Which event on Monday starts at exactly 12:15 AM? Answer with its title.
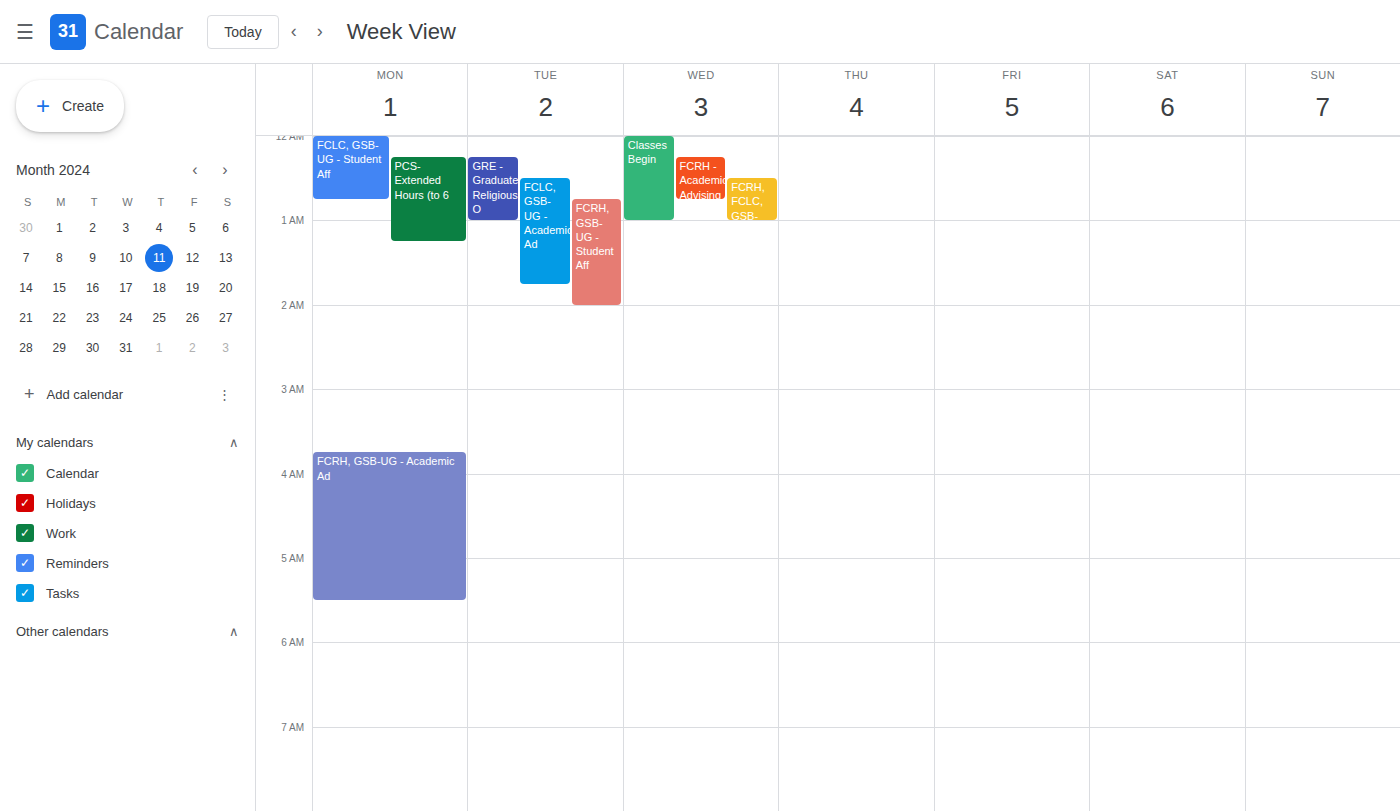
"PCS- Extended Hours (to 6"